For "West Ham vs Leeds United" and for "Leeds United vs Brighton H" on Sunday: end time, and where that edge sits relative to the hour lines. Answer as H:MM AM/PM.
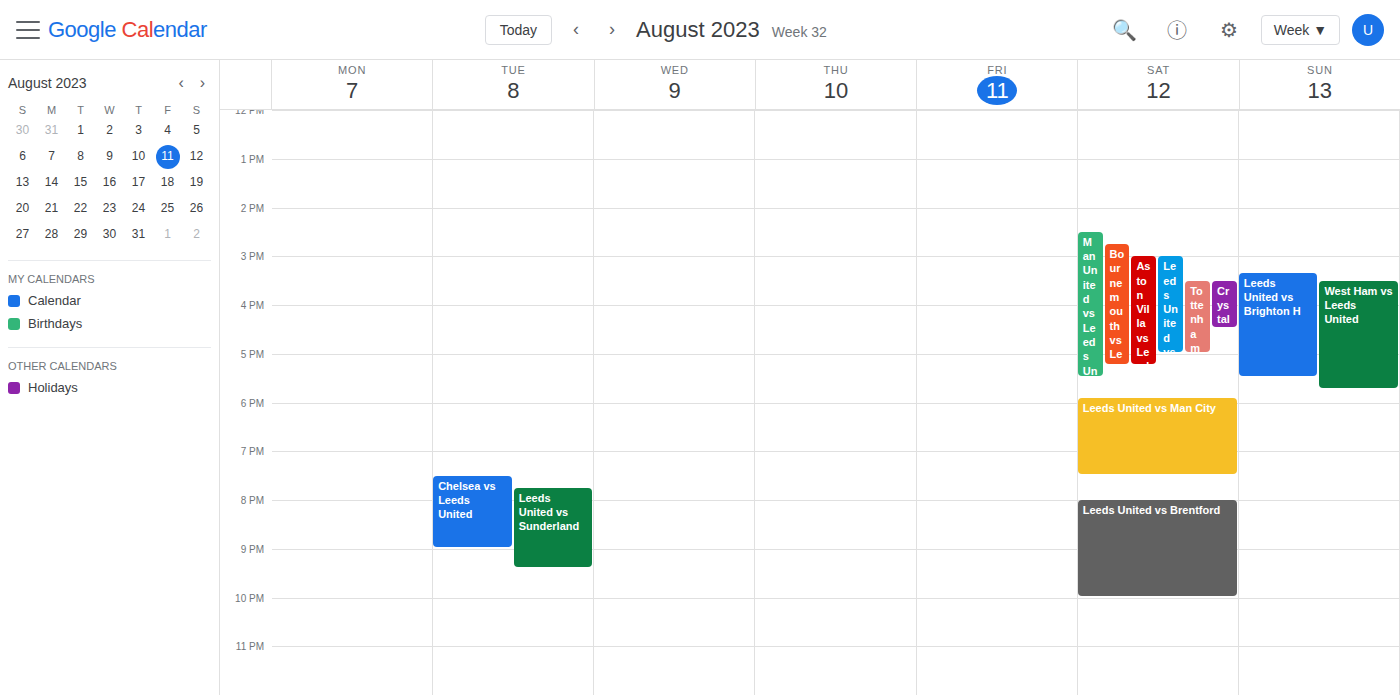
"West Ham vs Leeds United": 5:45 PM, neither: three quarters of the way from the 5 PM line to the 6 PM line. "Leeds United vs Brighton H": 5:30 PM, halfway between the 5 PM and 6 PM lines.